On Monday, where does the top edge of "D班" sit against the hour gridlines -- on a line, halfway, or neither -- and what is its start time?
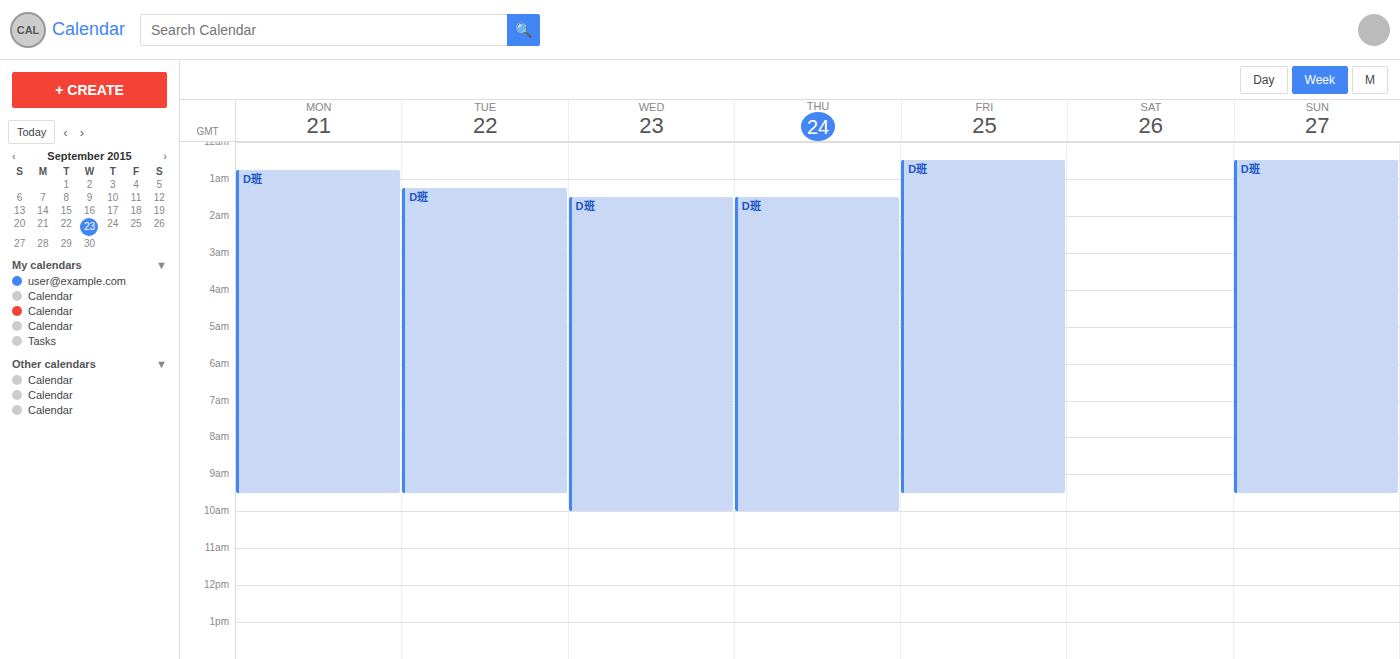
12:45 AM -- neither: three quarters of the way from the 12 AM line to the 1 AM line.